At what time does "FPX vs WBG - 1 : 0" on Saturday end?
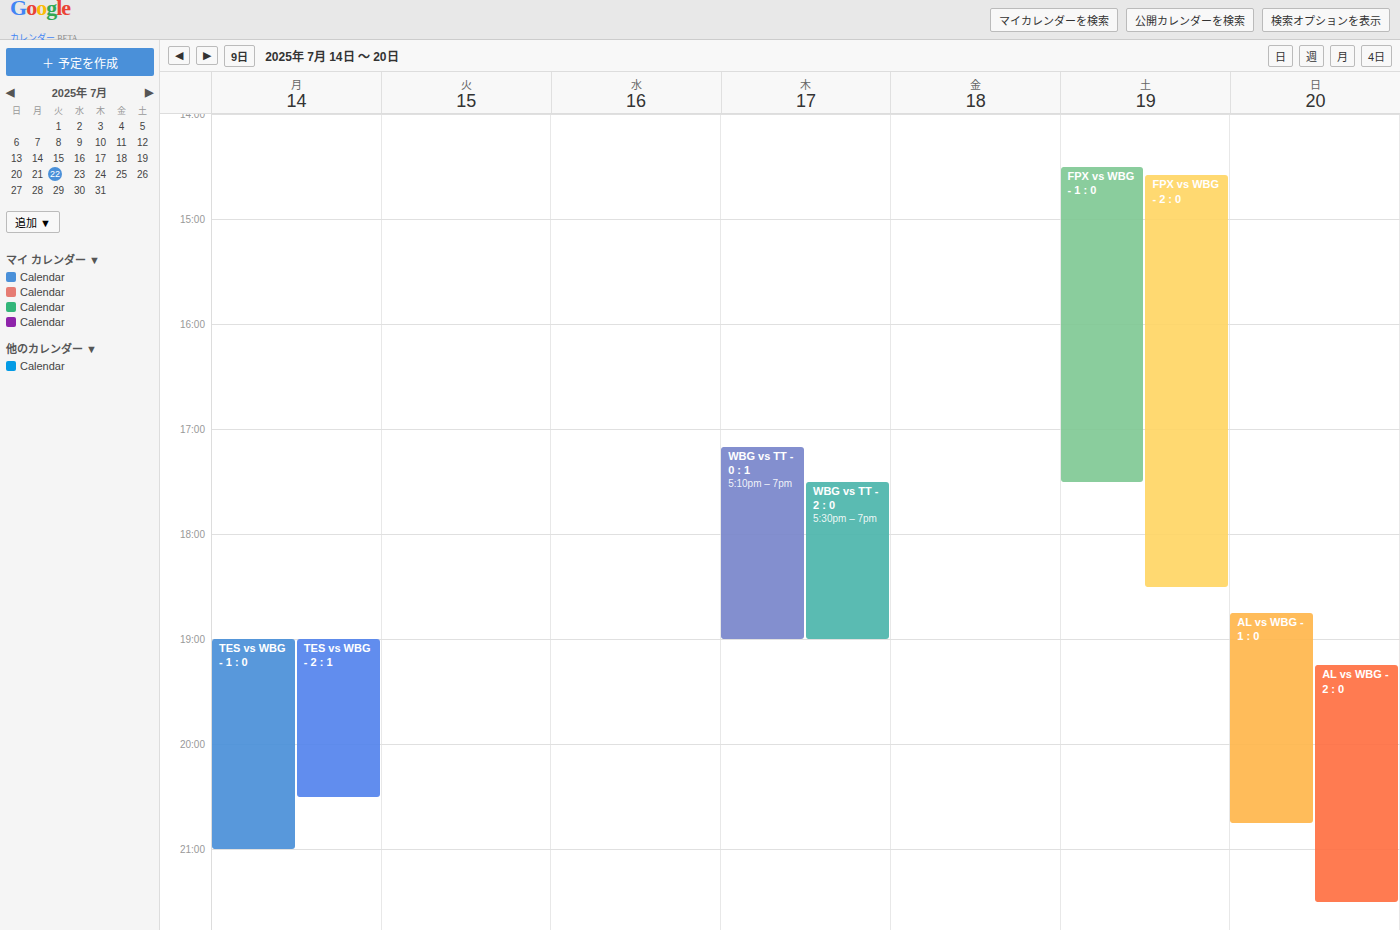
5:30 PM